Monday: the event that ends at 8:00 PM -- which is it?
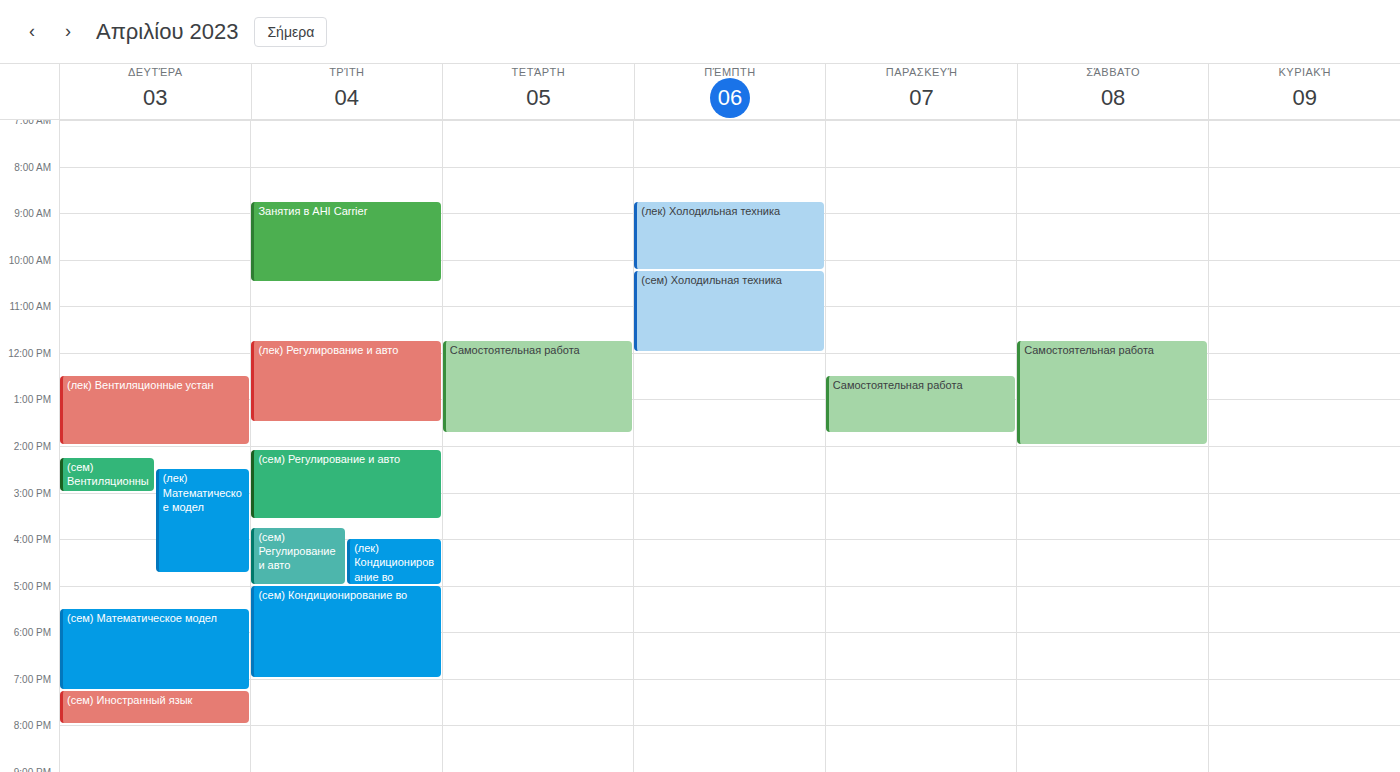
"(сем) Иностранный язык"